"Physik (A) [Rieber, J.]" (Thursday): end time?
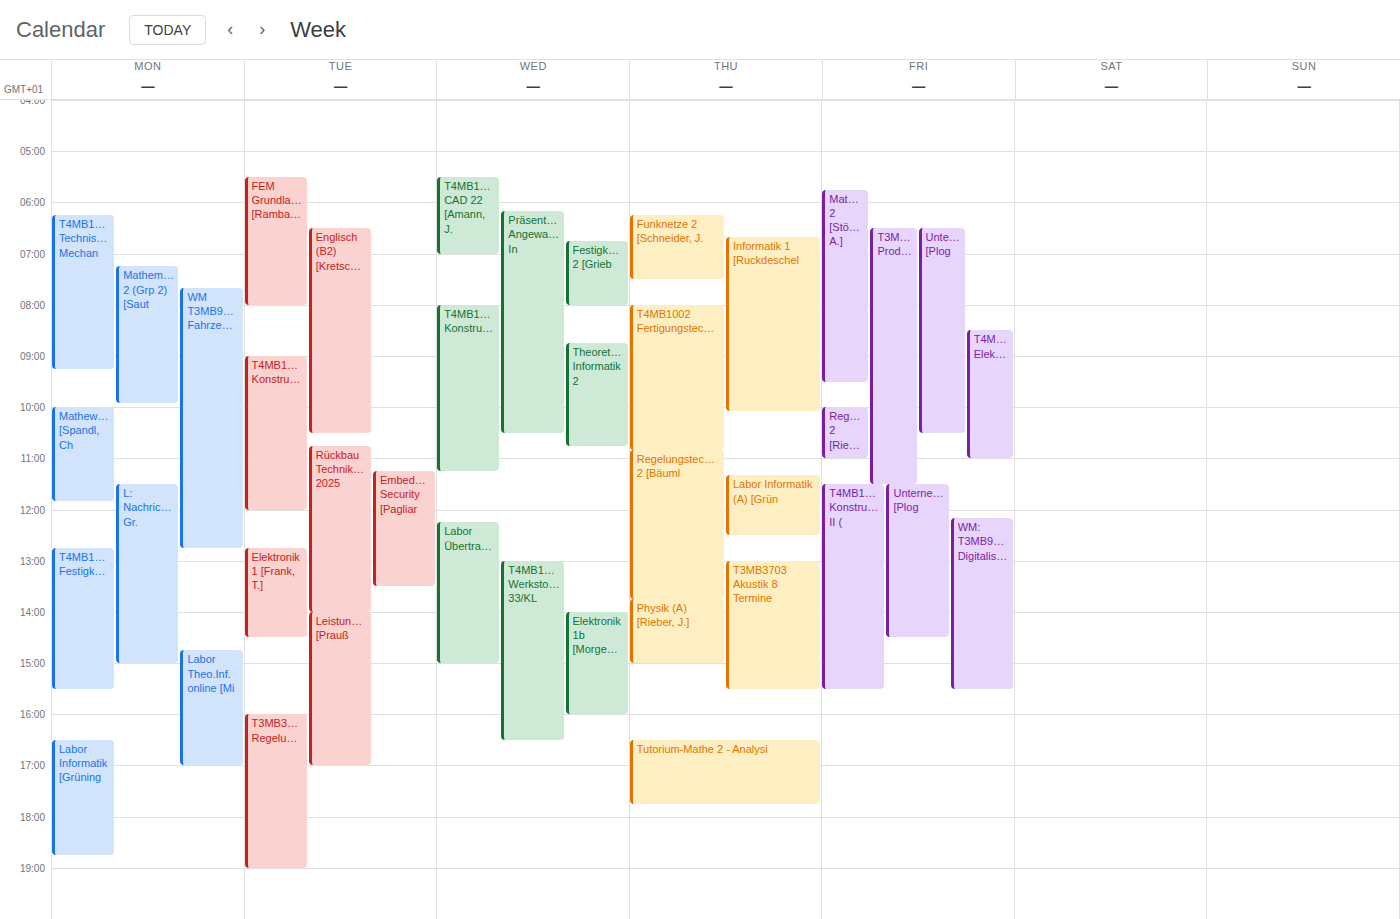
3:00 PM